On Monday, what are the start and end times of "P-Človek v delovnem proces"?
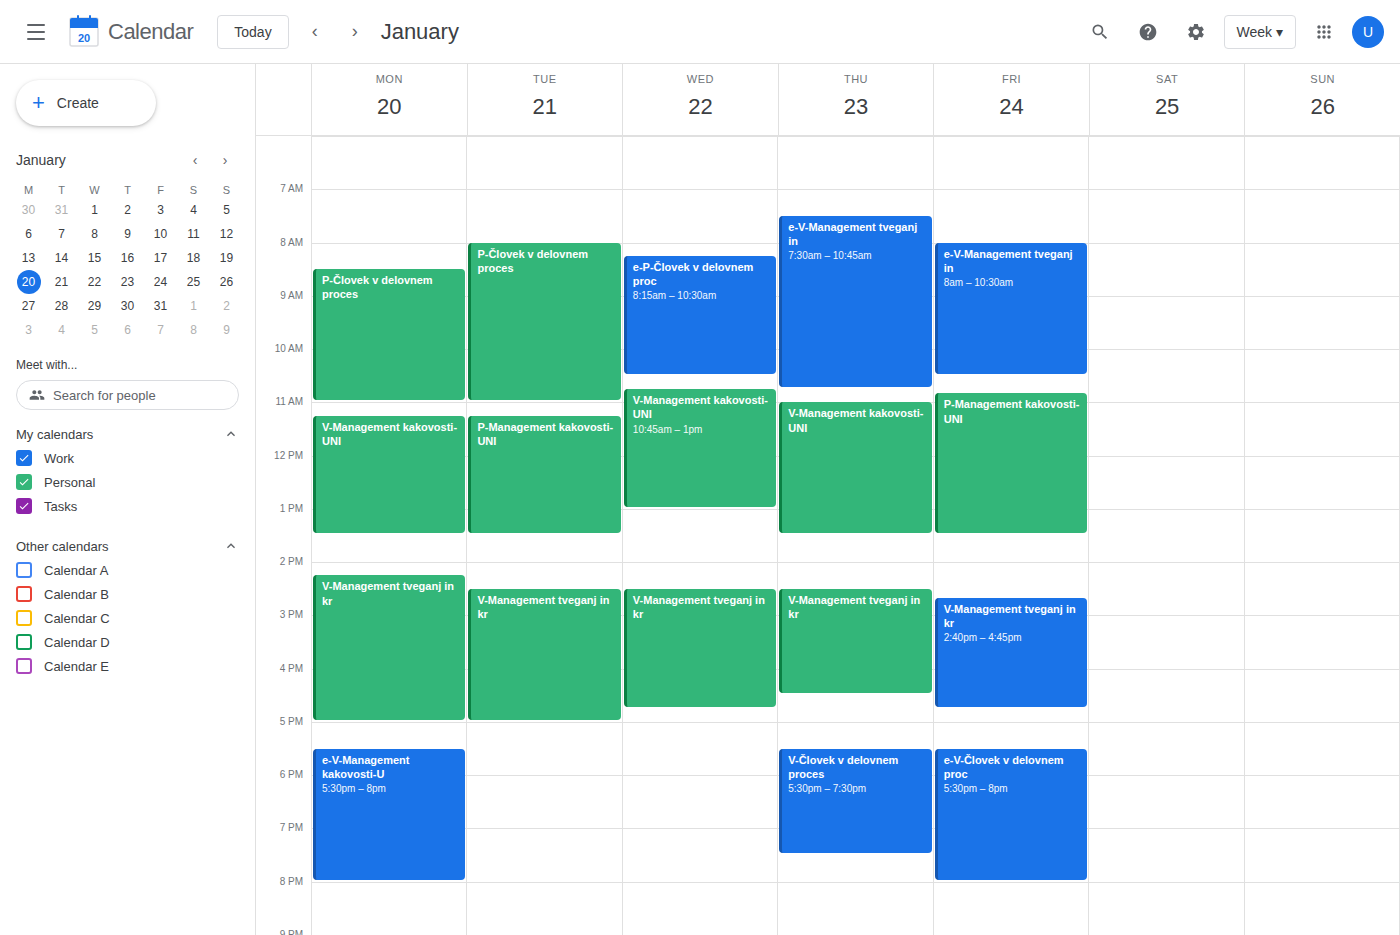
8:30 AM to 11:00 AM